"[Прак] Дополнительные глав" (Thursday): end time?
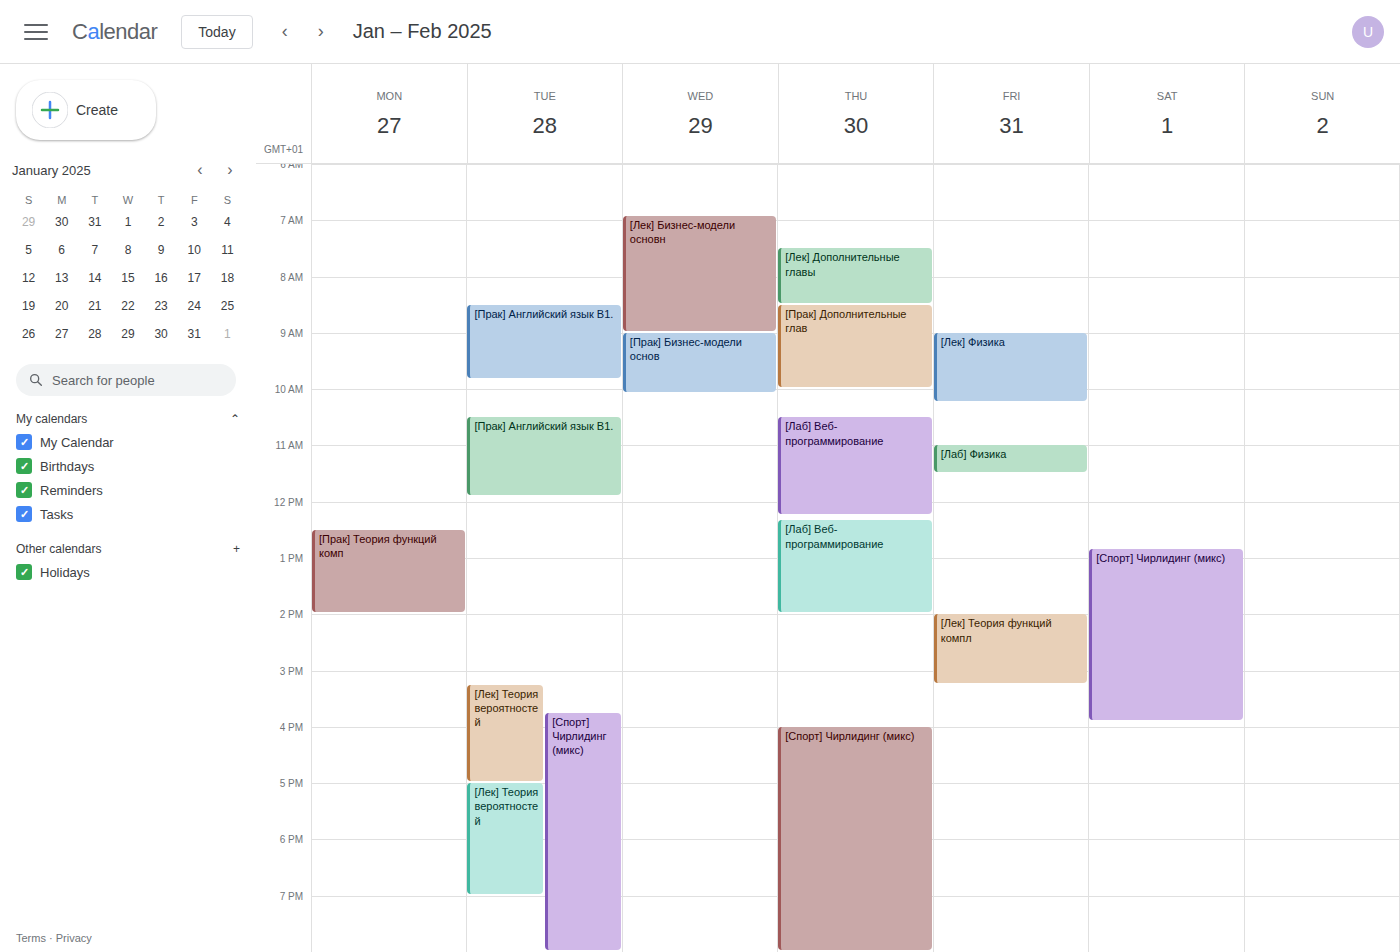
10:00 AM